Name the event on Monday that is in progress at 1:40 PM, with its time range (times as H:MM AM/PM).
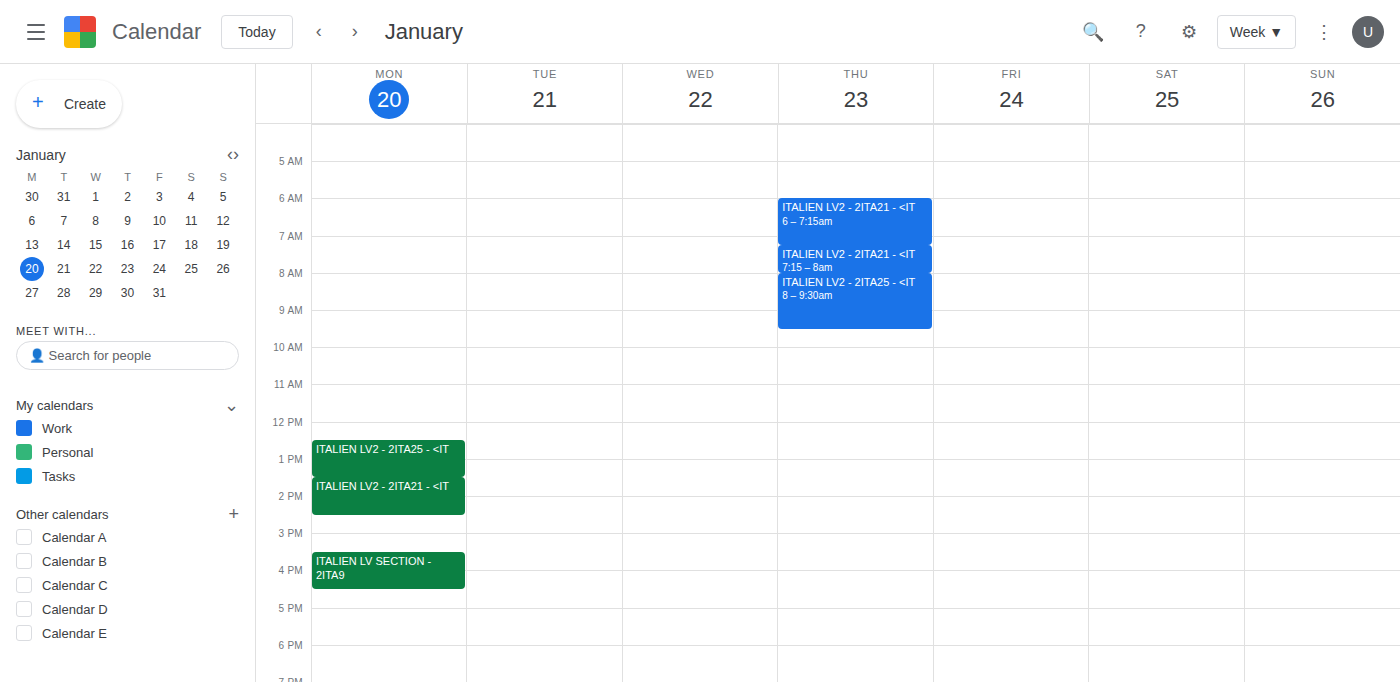
"ITALIEN LV2 - 2ITA21 - <IT", 1:30 PM to 2:30 PM